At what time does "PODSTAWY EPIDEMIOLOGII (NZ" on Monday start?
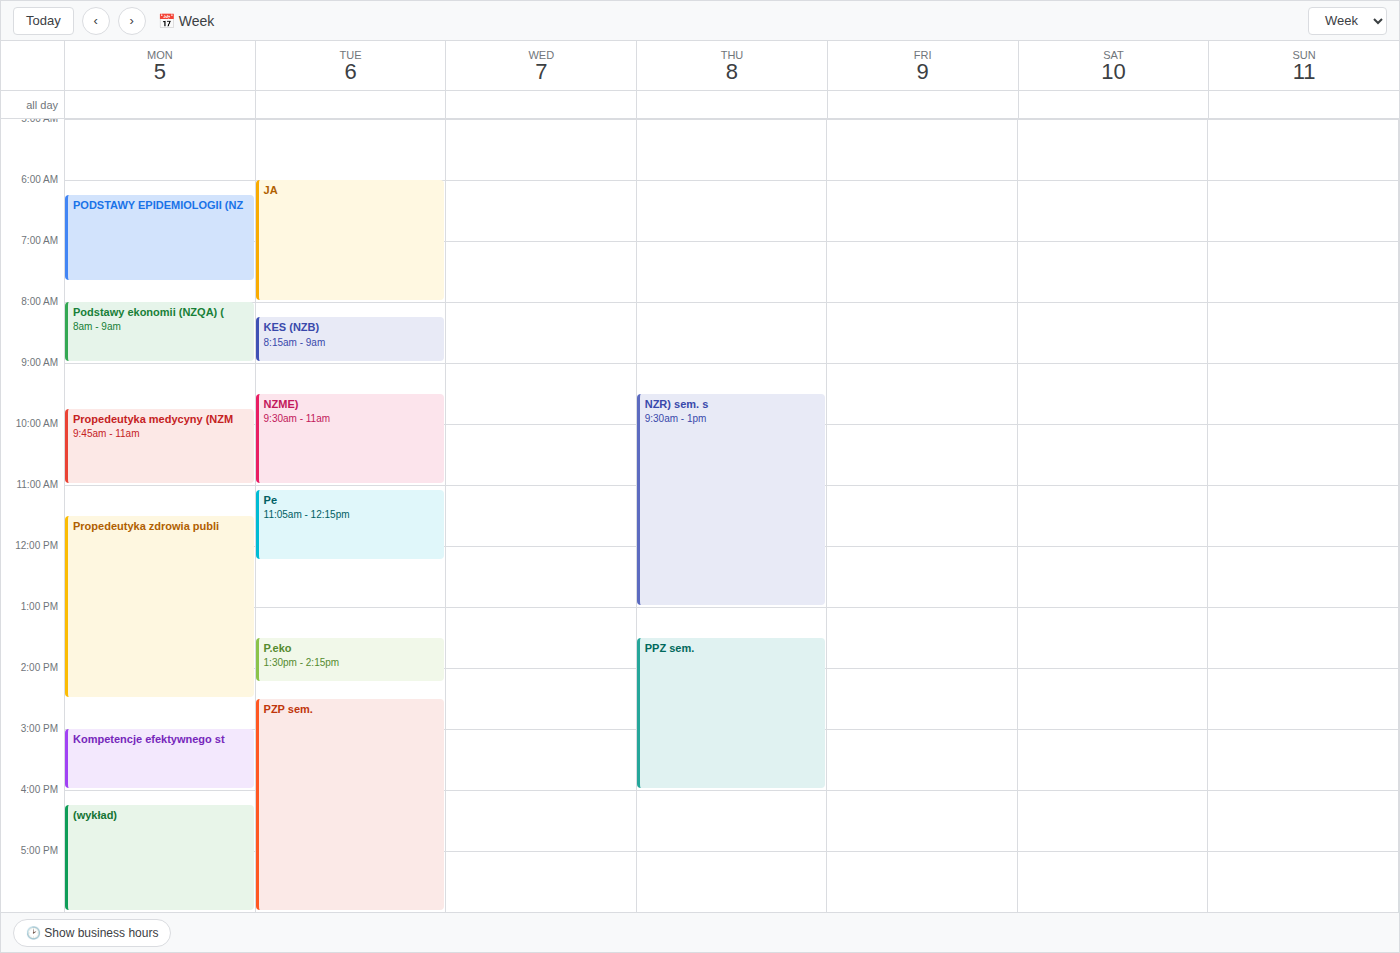
6:15 AM